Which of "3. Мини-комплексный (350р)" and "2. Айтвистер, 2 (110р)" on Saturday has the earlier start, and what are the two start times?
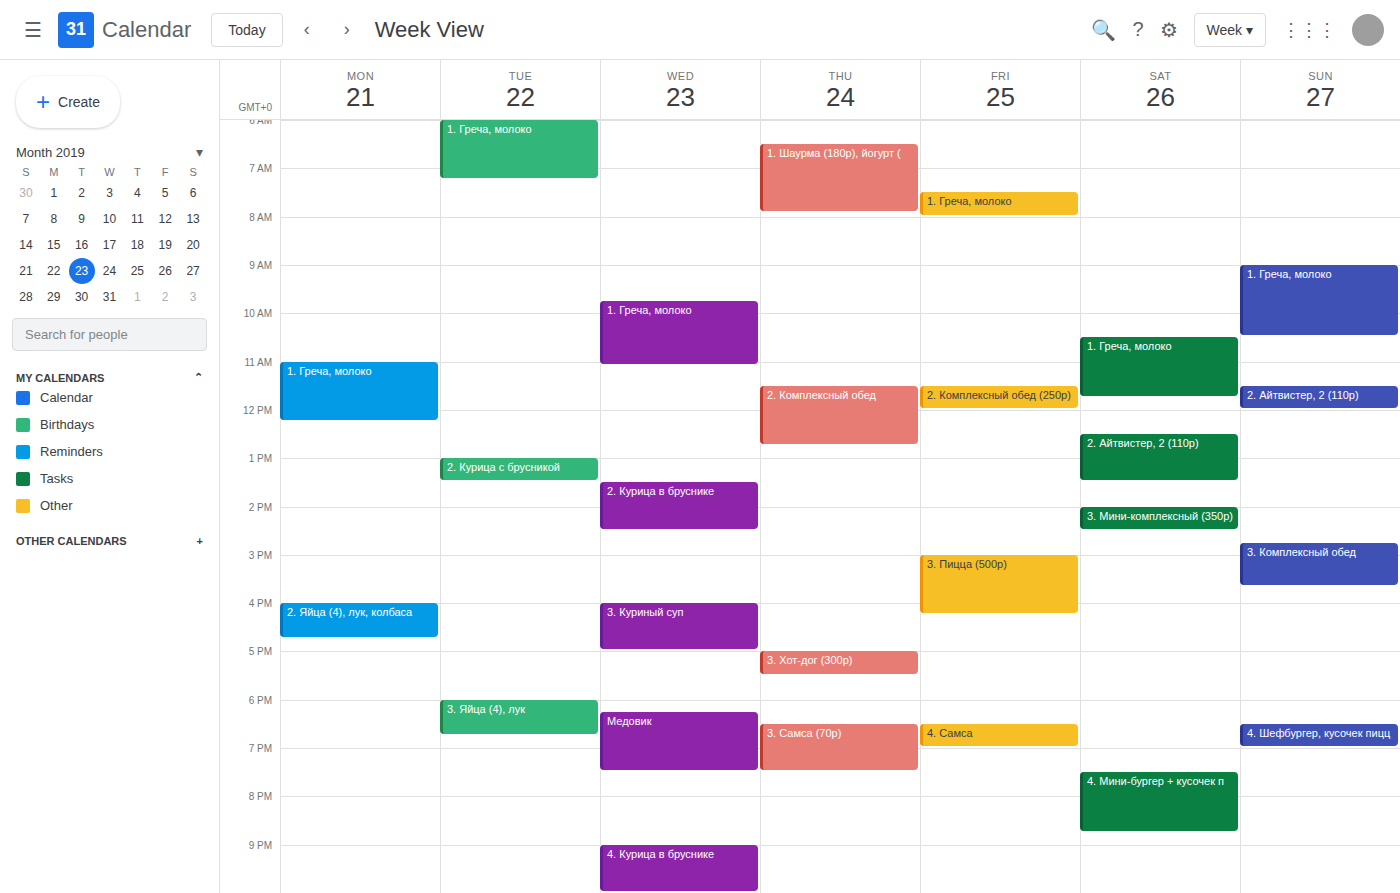
"2. Айтвистер, 2 (110р)" 12:30 PM; "3. Мини-комплексный (350р)" 2:00 PM.